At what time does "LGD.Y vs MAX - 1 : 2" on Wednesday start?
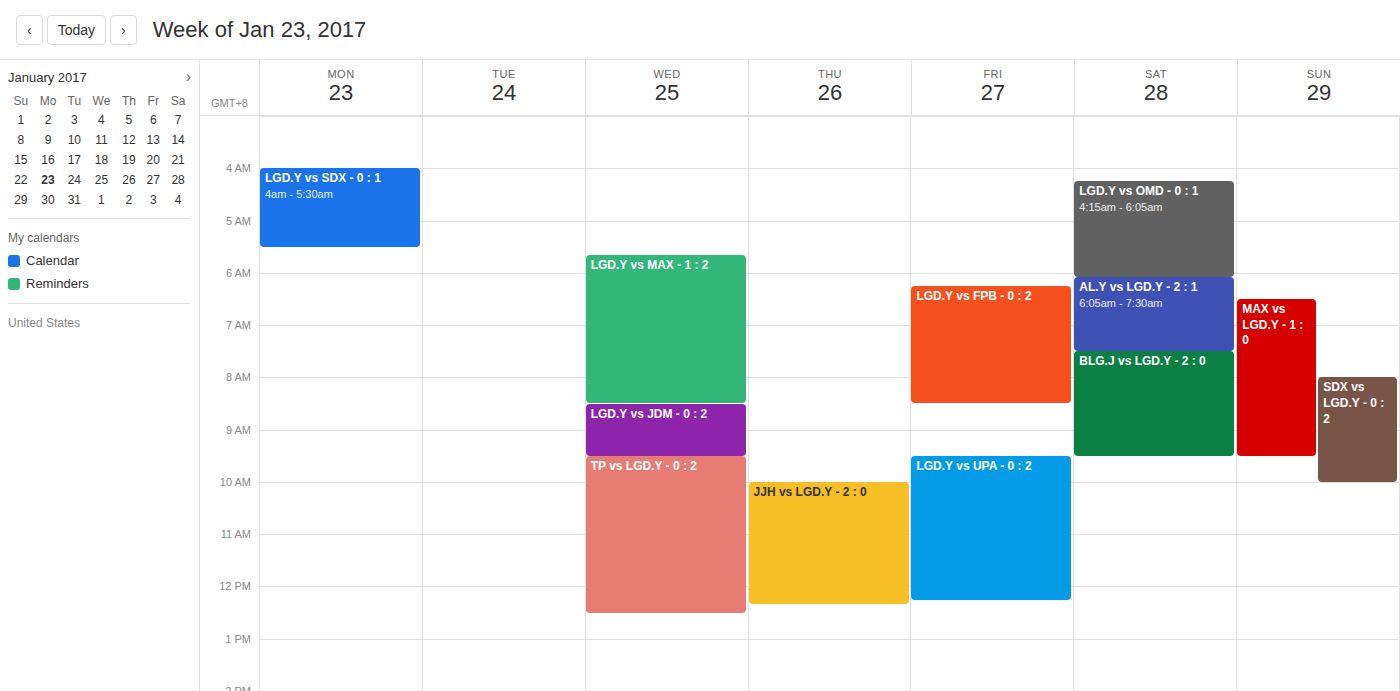
5:40 AM